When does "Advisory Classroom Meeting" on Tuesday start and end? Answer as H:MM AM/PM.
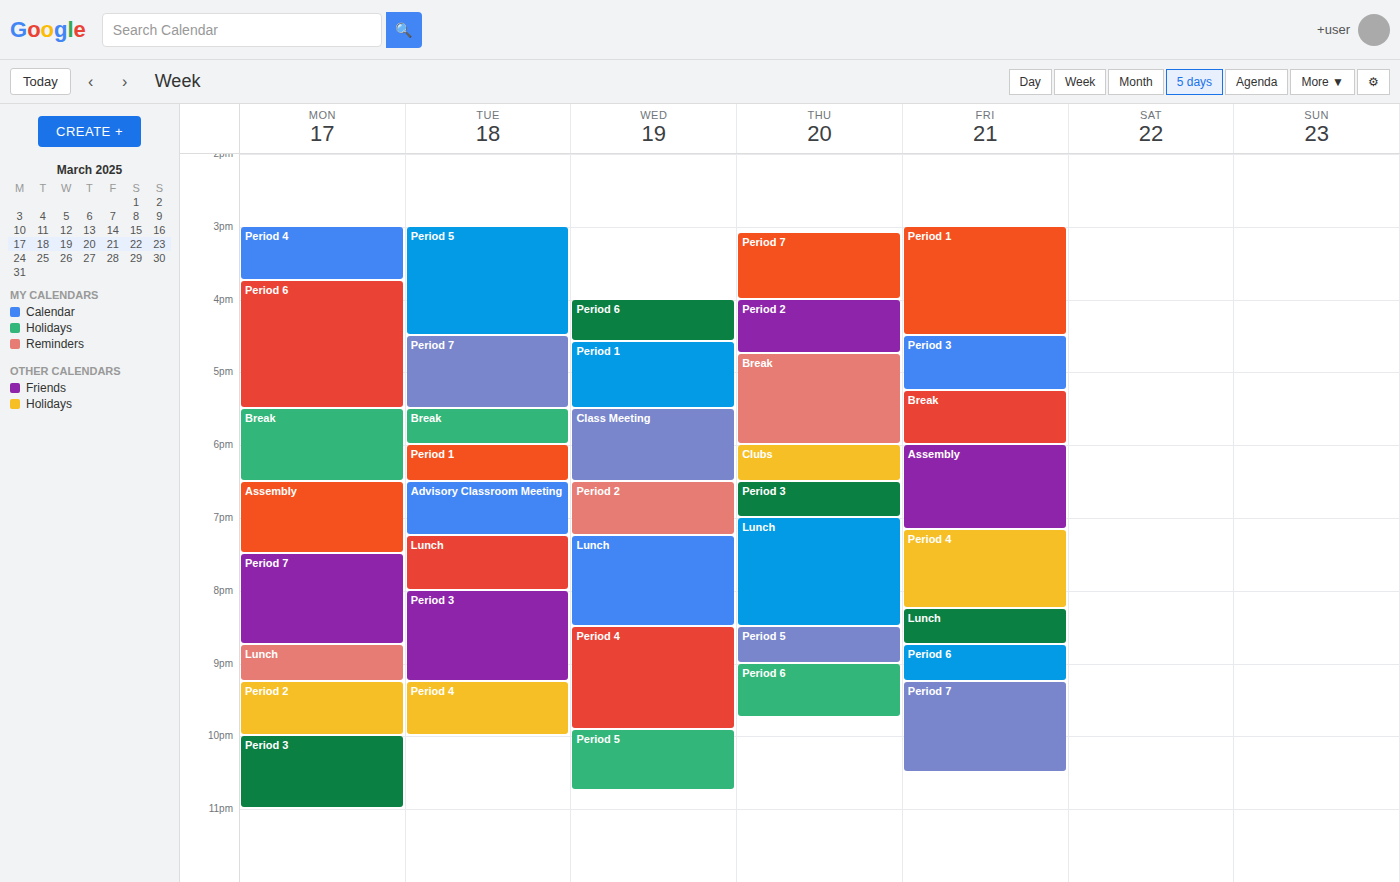
6:30 PM to 7:15 PM